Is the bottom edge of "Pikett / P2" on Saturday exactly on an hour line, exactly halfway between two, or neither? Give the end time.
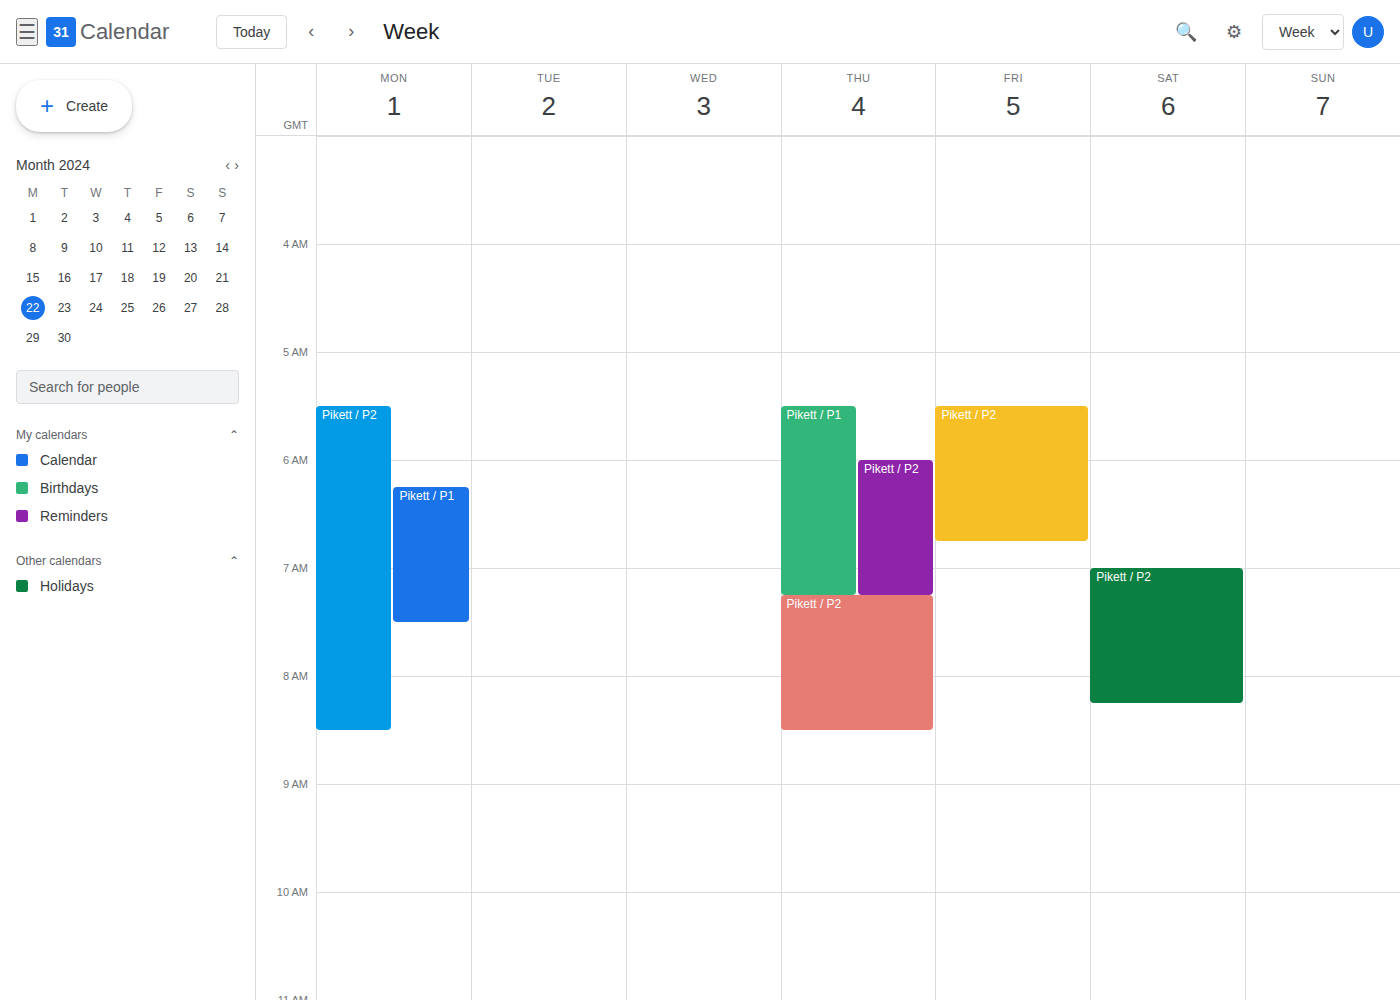
8:15 AM -- neither: a quarter of the way from the 8 AM line to the 9 AM line.